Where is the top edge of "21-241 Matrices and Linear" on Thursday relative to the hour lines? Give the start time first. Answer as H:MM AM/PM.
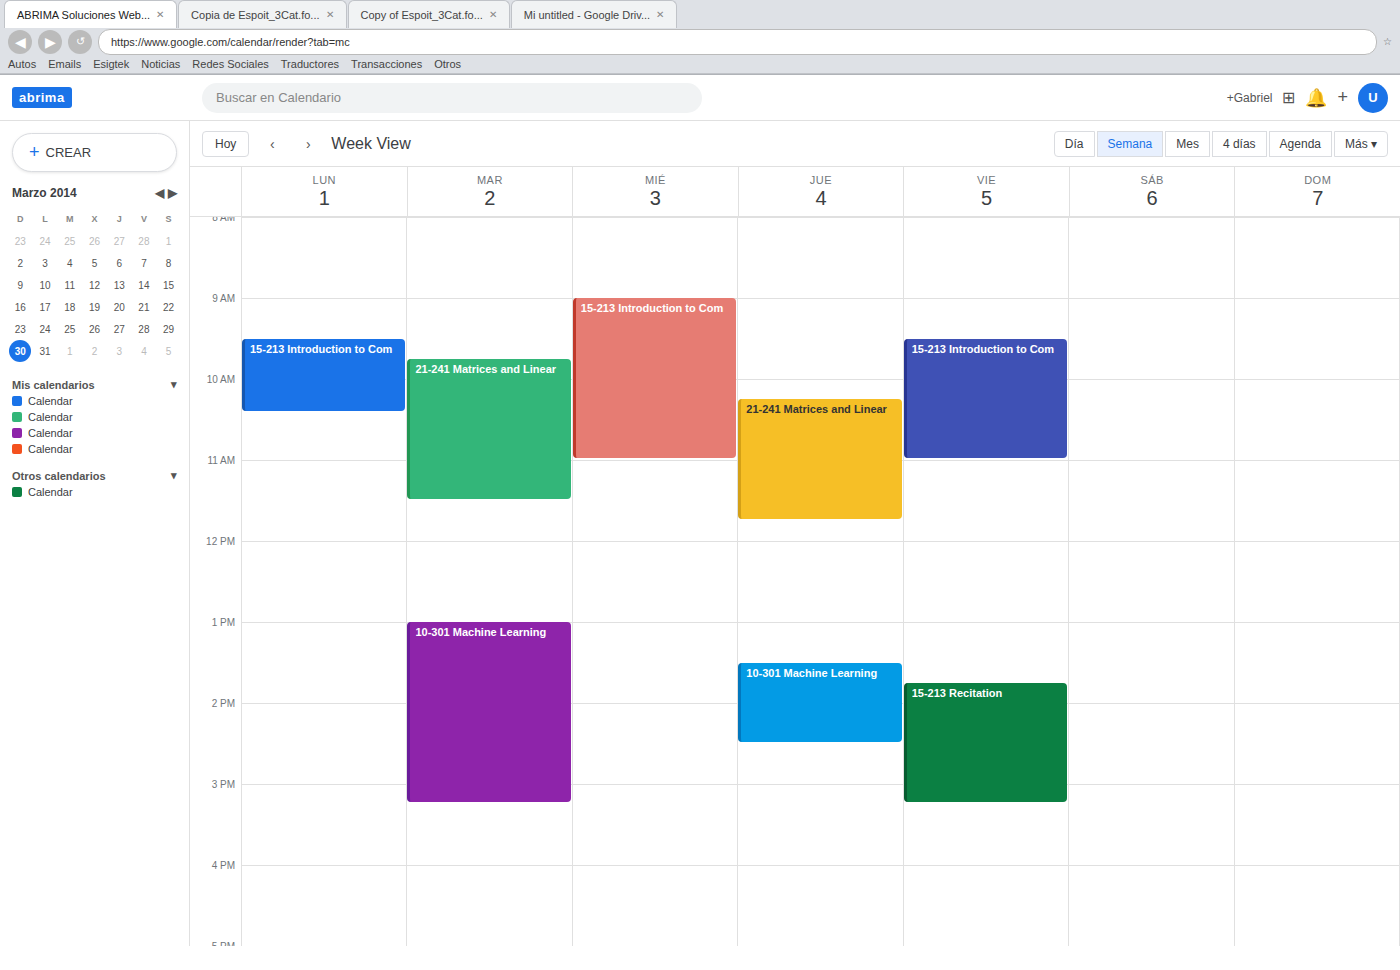
10:15 AM -- neither: a quarter of the way from the 10 AM line to the 11 AM line.